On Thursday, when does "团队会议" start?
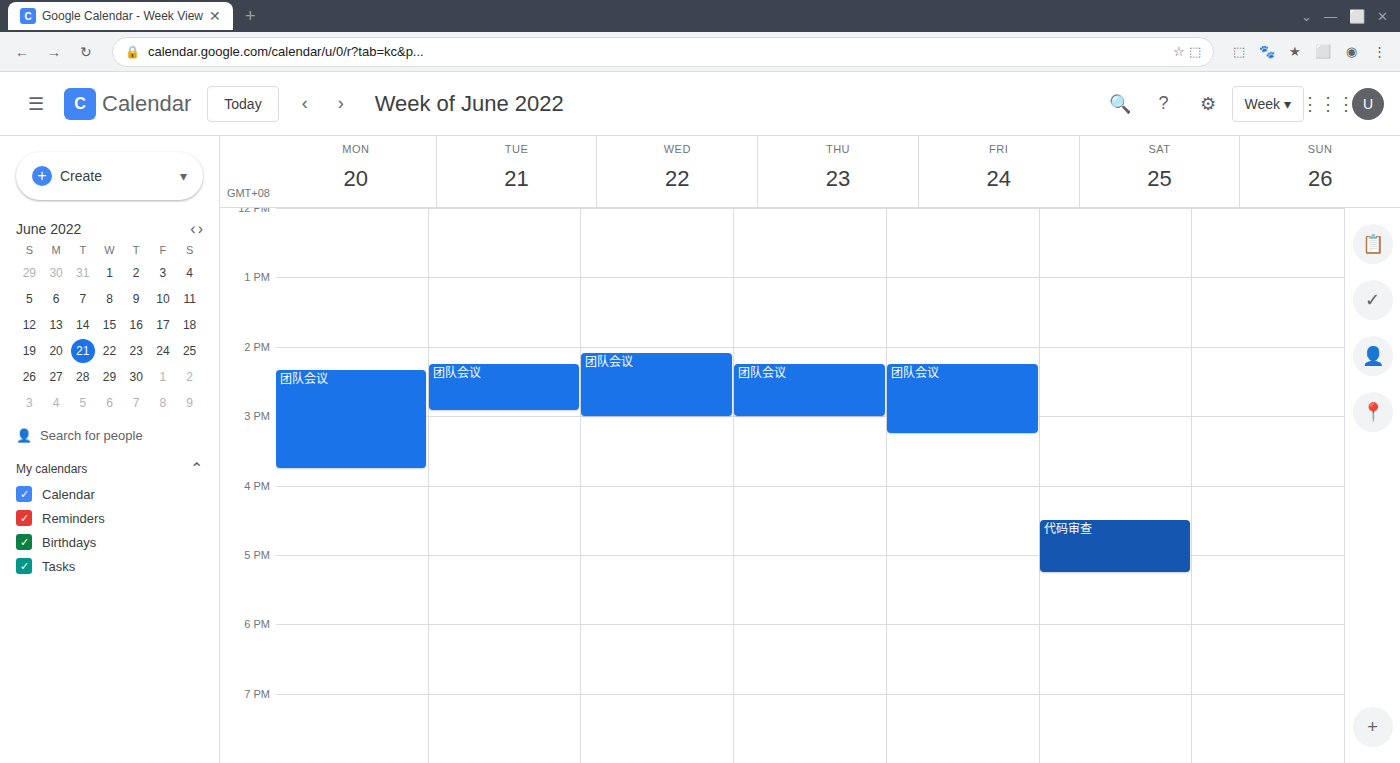
14:15